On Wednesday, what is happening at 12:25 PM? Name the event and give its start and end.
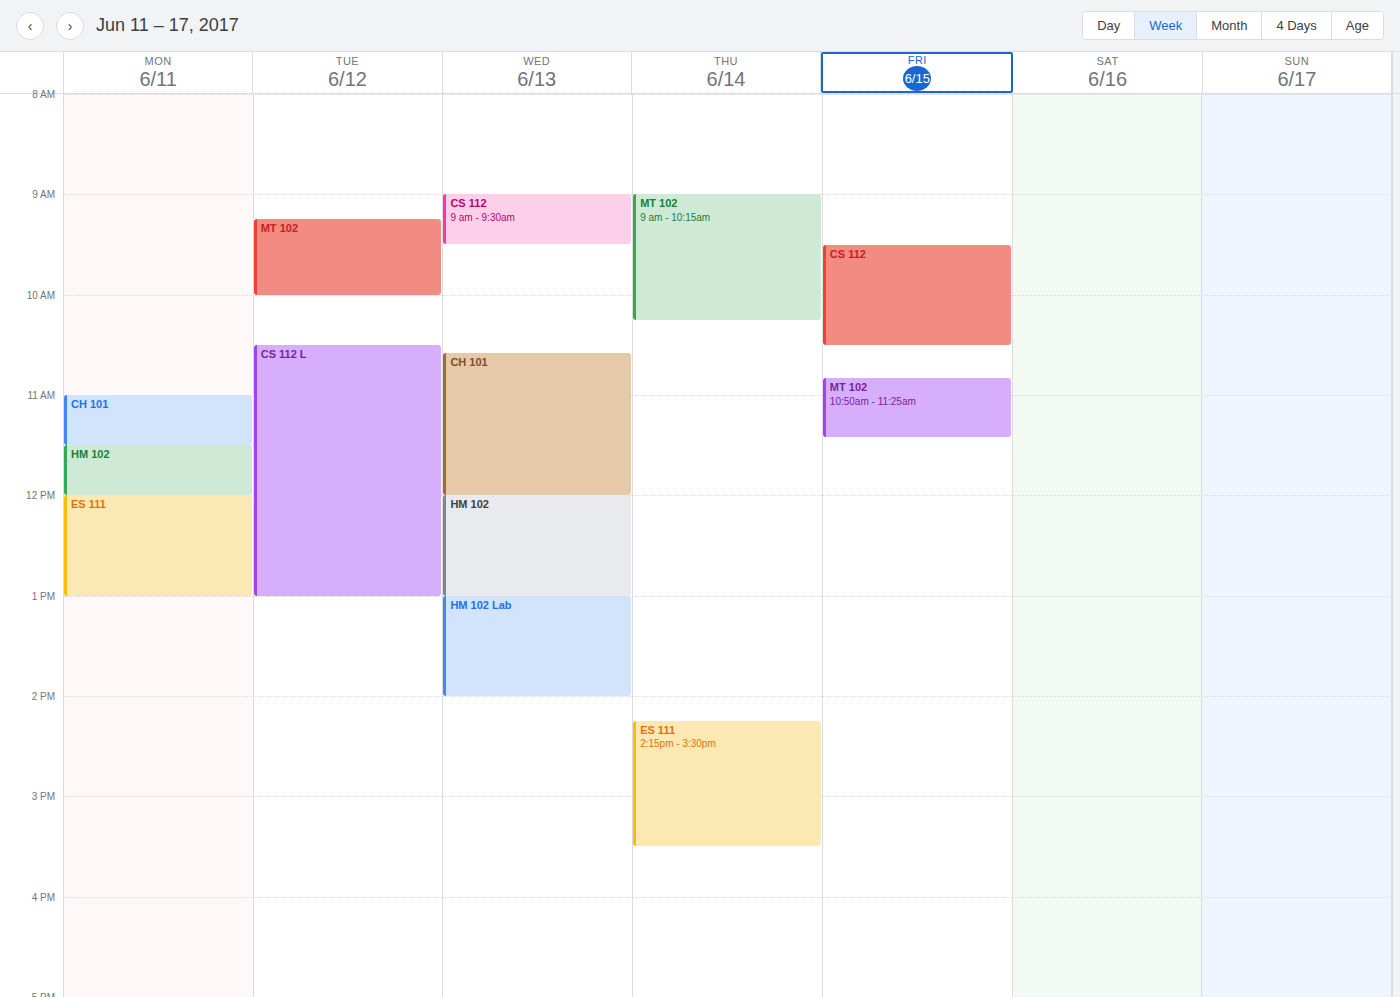
"HM 102", 12:00 PM to 1:00 PM